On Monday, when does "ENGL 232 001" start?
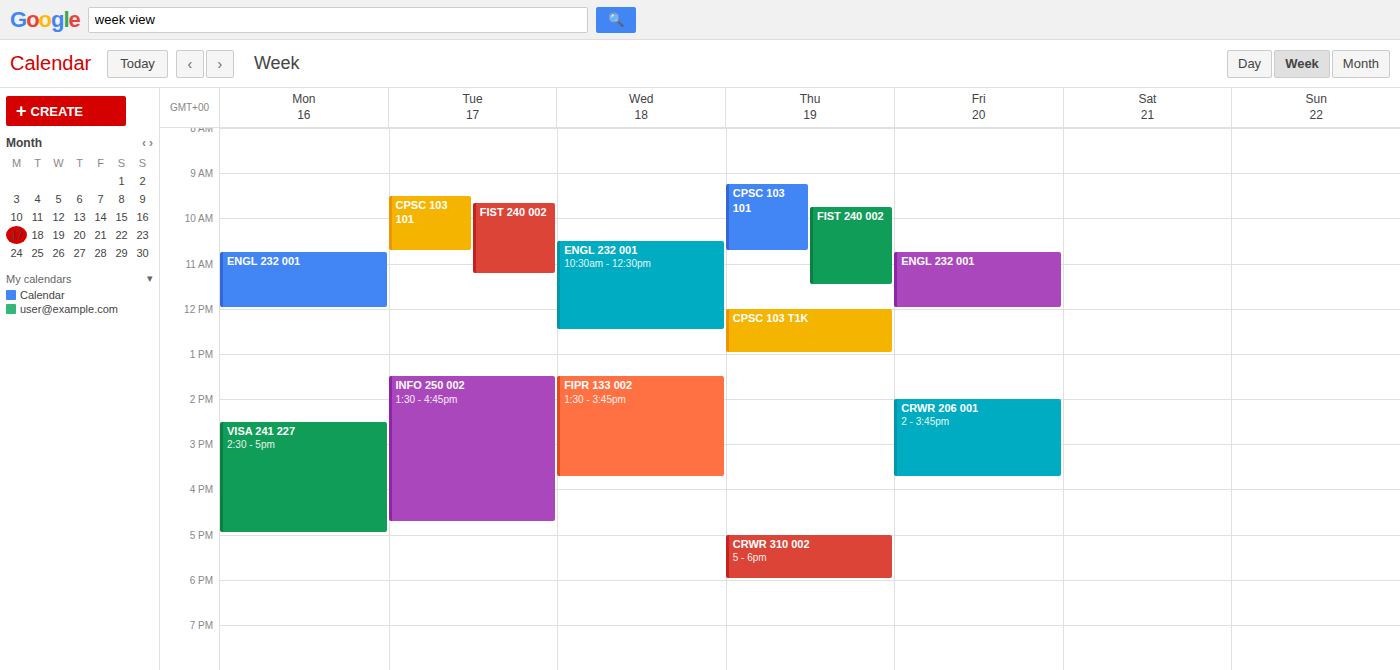
10:45 AM